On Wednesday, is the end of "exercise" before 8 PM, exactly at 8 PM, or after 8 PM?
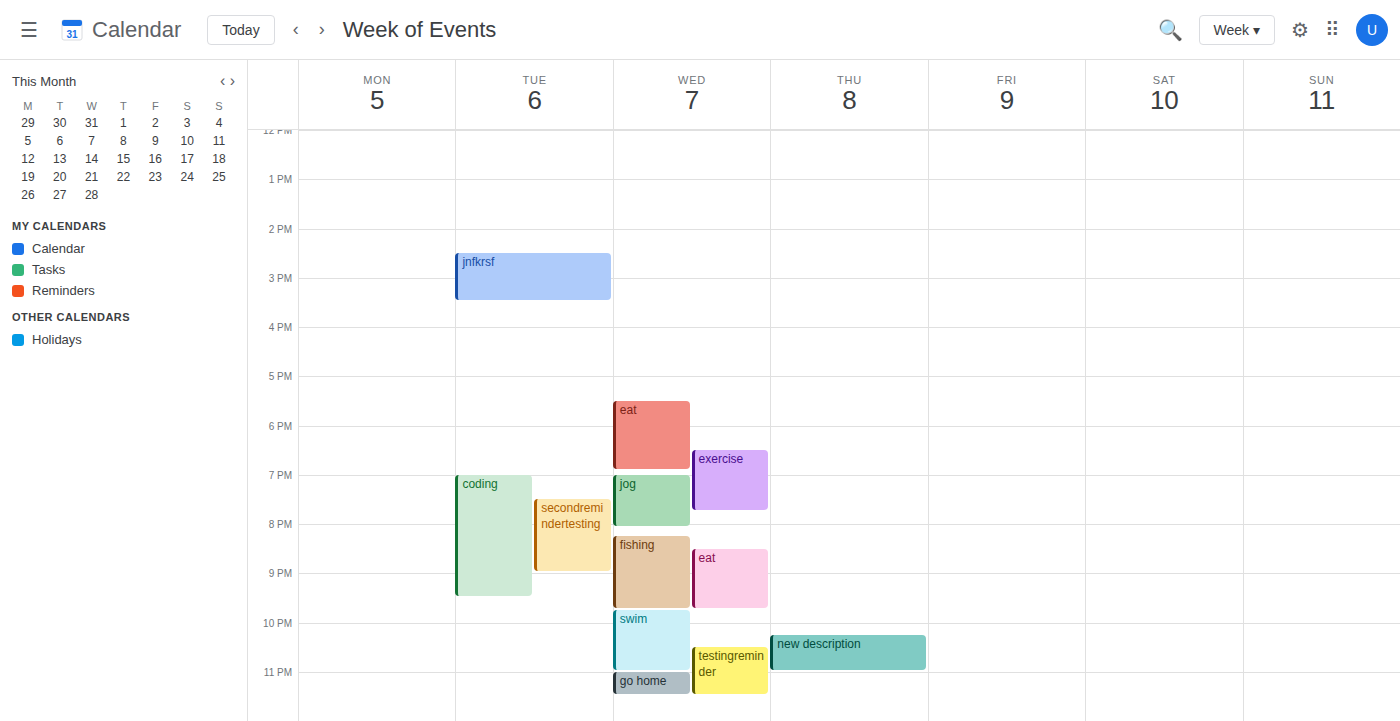
7:45 PM -- before 8 PM, 15 minutes above the 8 PM line.